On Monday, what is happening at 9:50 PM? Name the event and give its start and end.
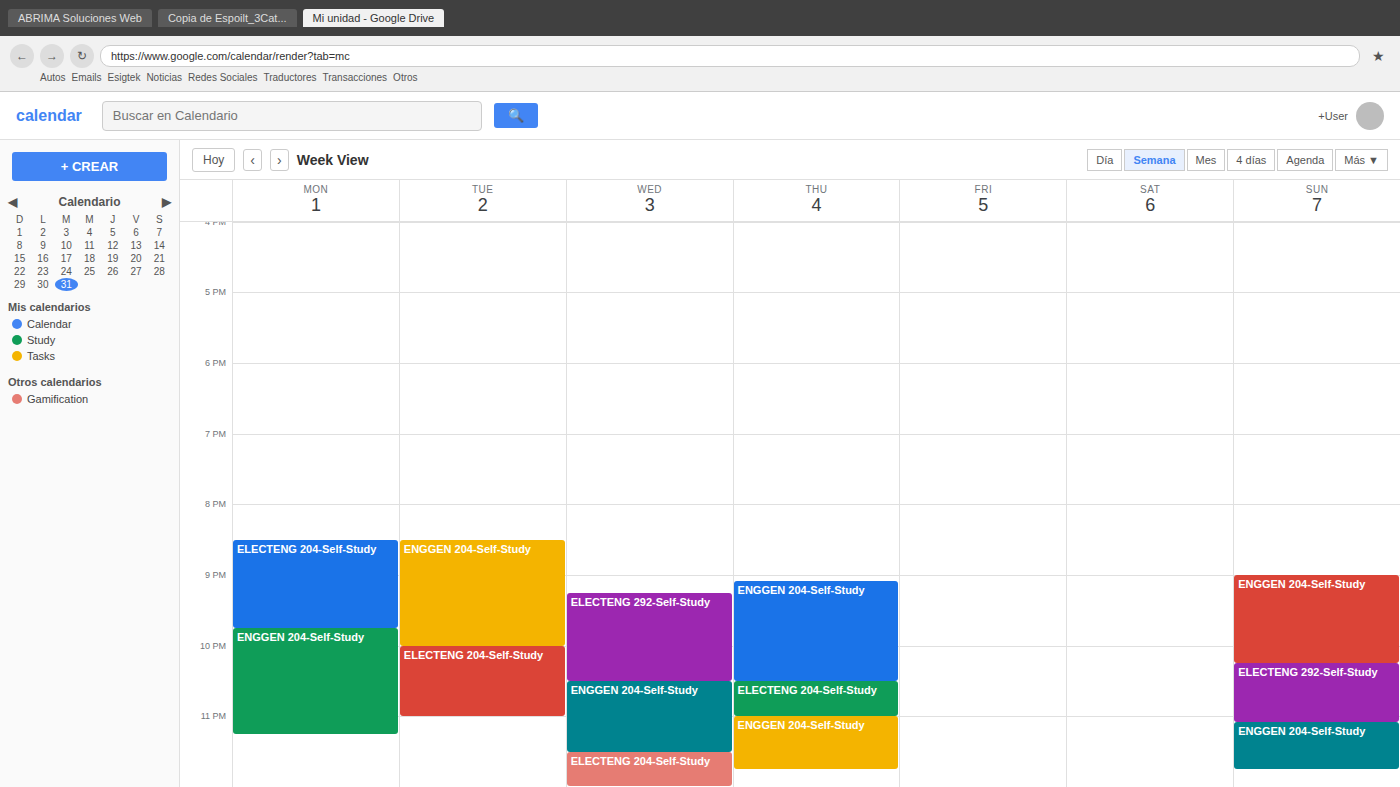
"ENGGEN 204-Self-Study", 9:45 PM to 11:15 PM